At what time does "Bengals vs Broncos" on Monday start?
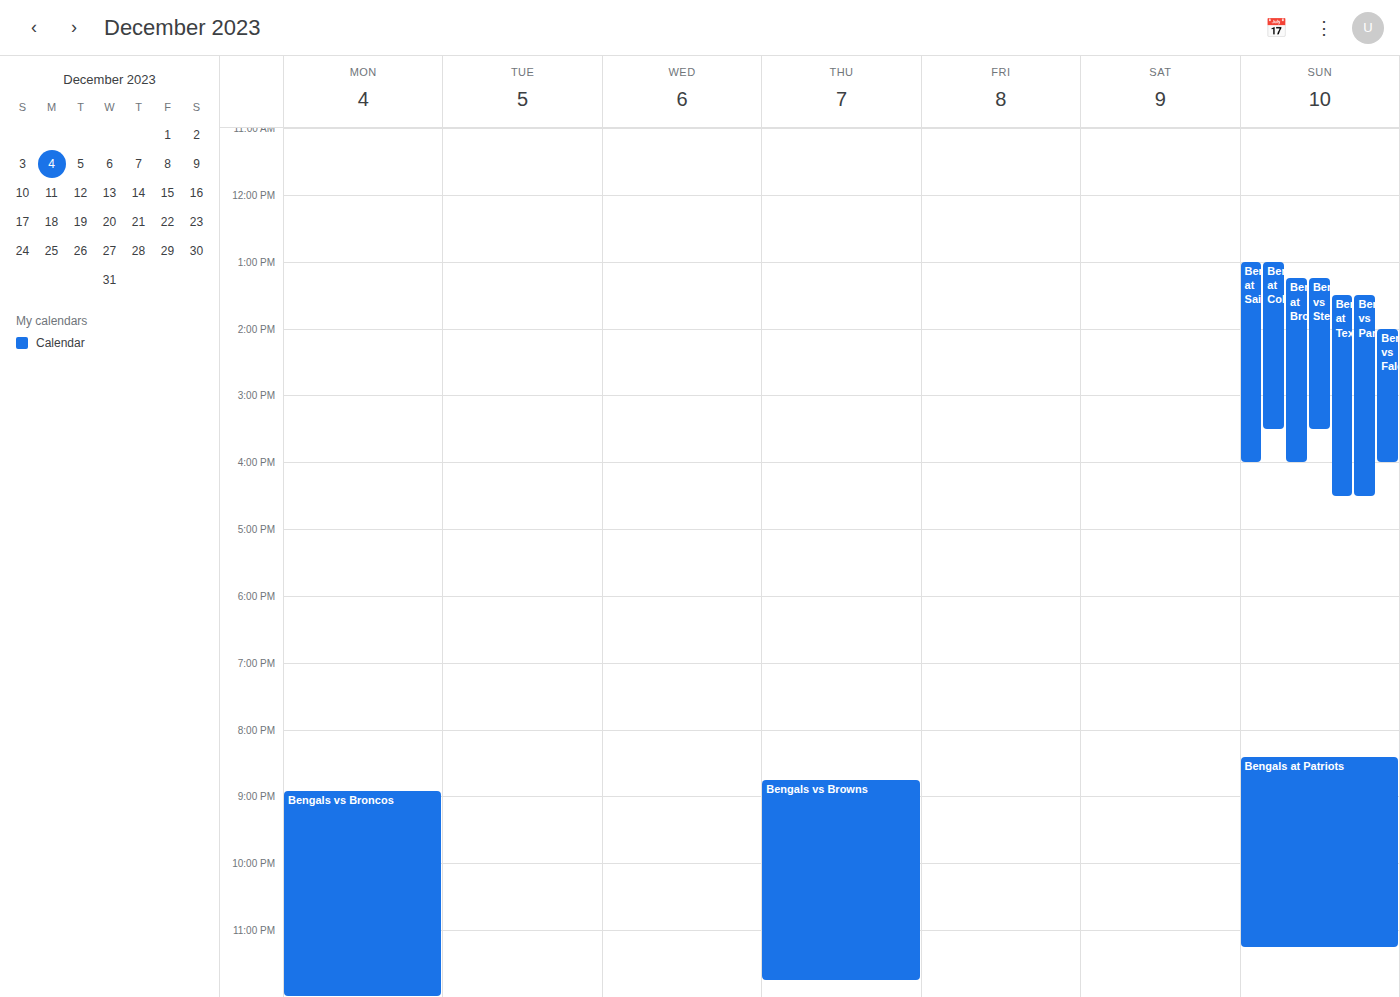
8:55 PM